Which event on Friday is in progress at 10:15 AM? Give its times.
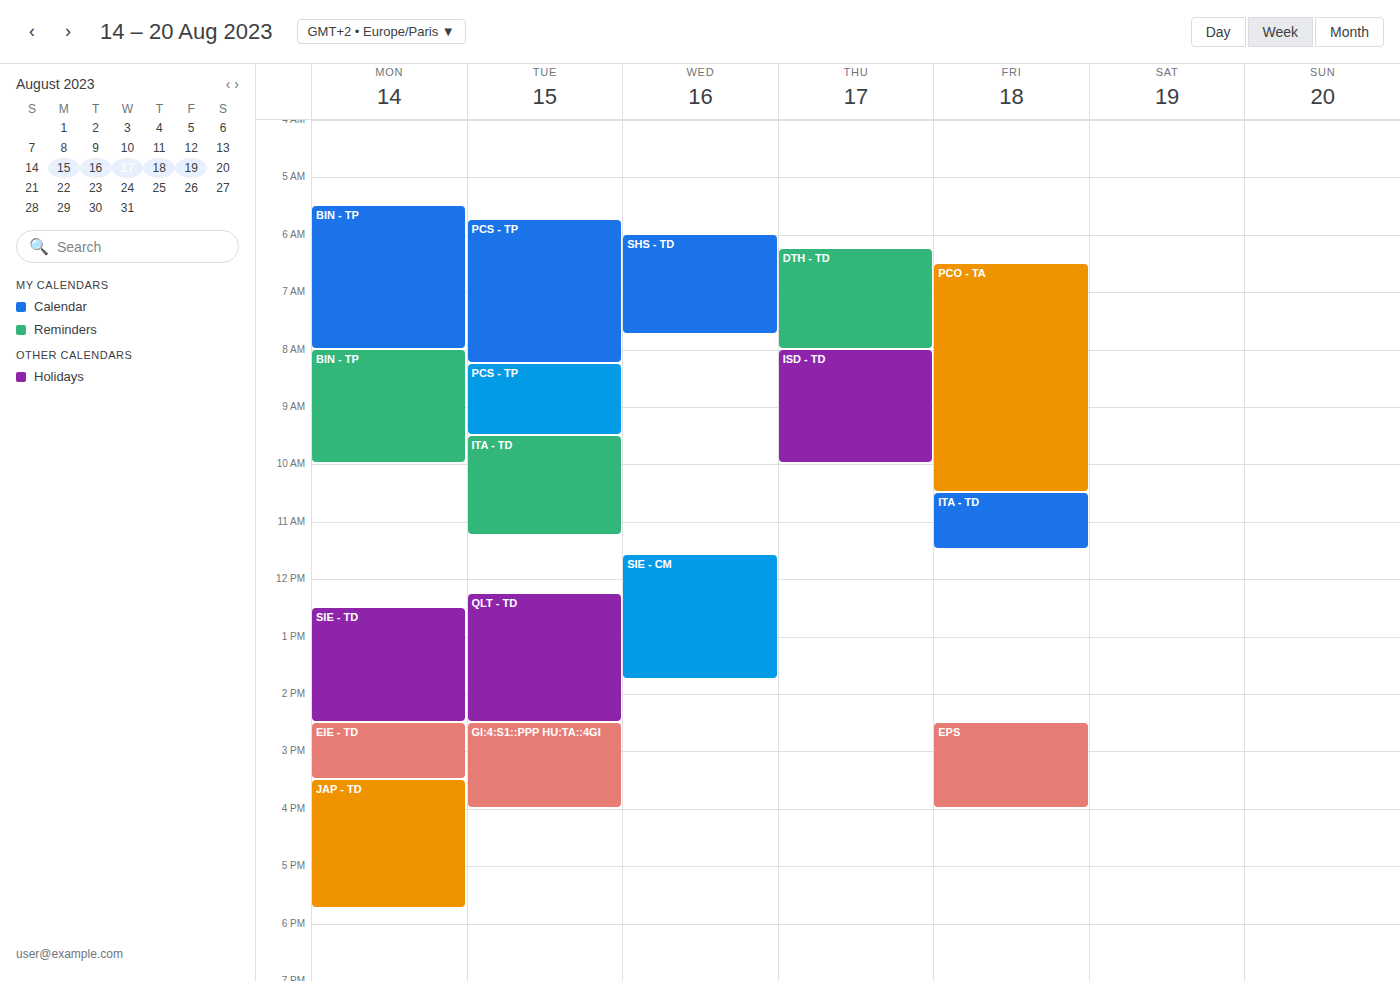
"PCO - TA", 6:30 AM to 10:30 AM